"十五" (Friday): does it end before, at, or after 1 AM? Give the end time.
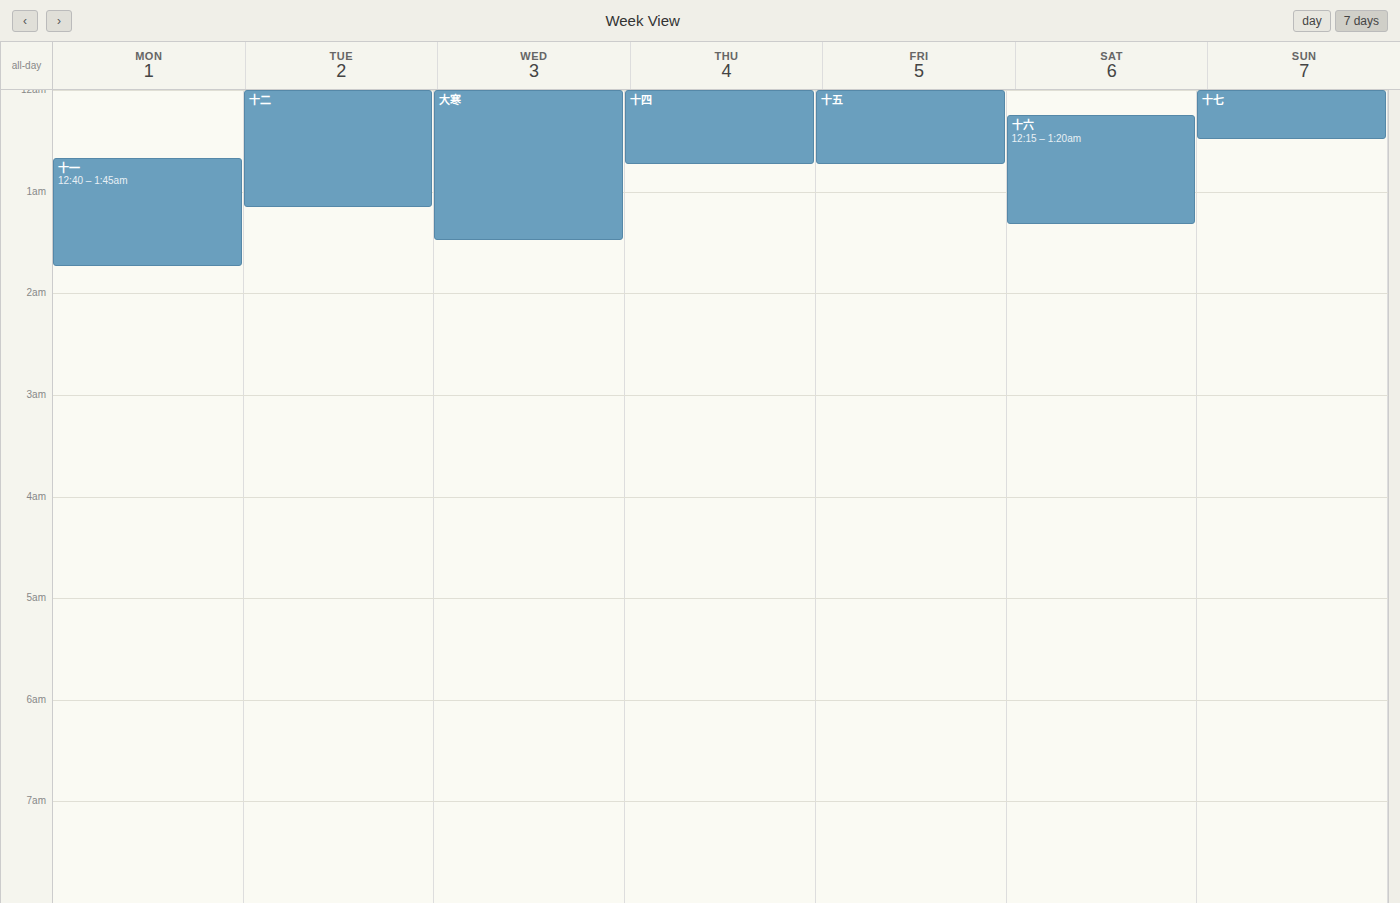
12:45 AM -- before 1 AM, 15 minutes above the 1 AM line.